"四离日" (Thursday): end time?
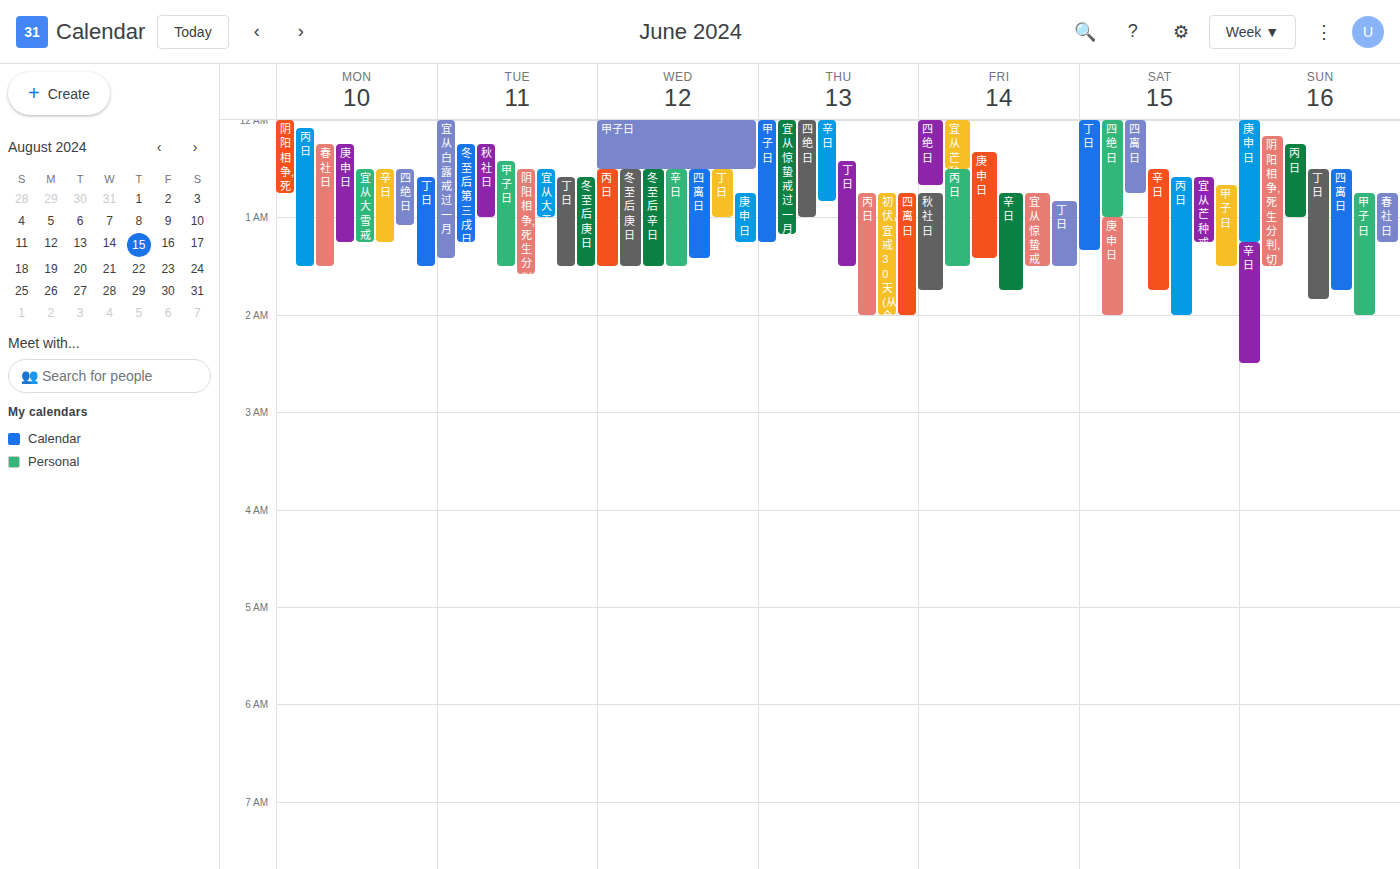
2:00 AM